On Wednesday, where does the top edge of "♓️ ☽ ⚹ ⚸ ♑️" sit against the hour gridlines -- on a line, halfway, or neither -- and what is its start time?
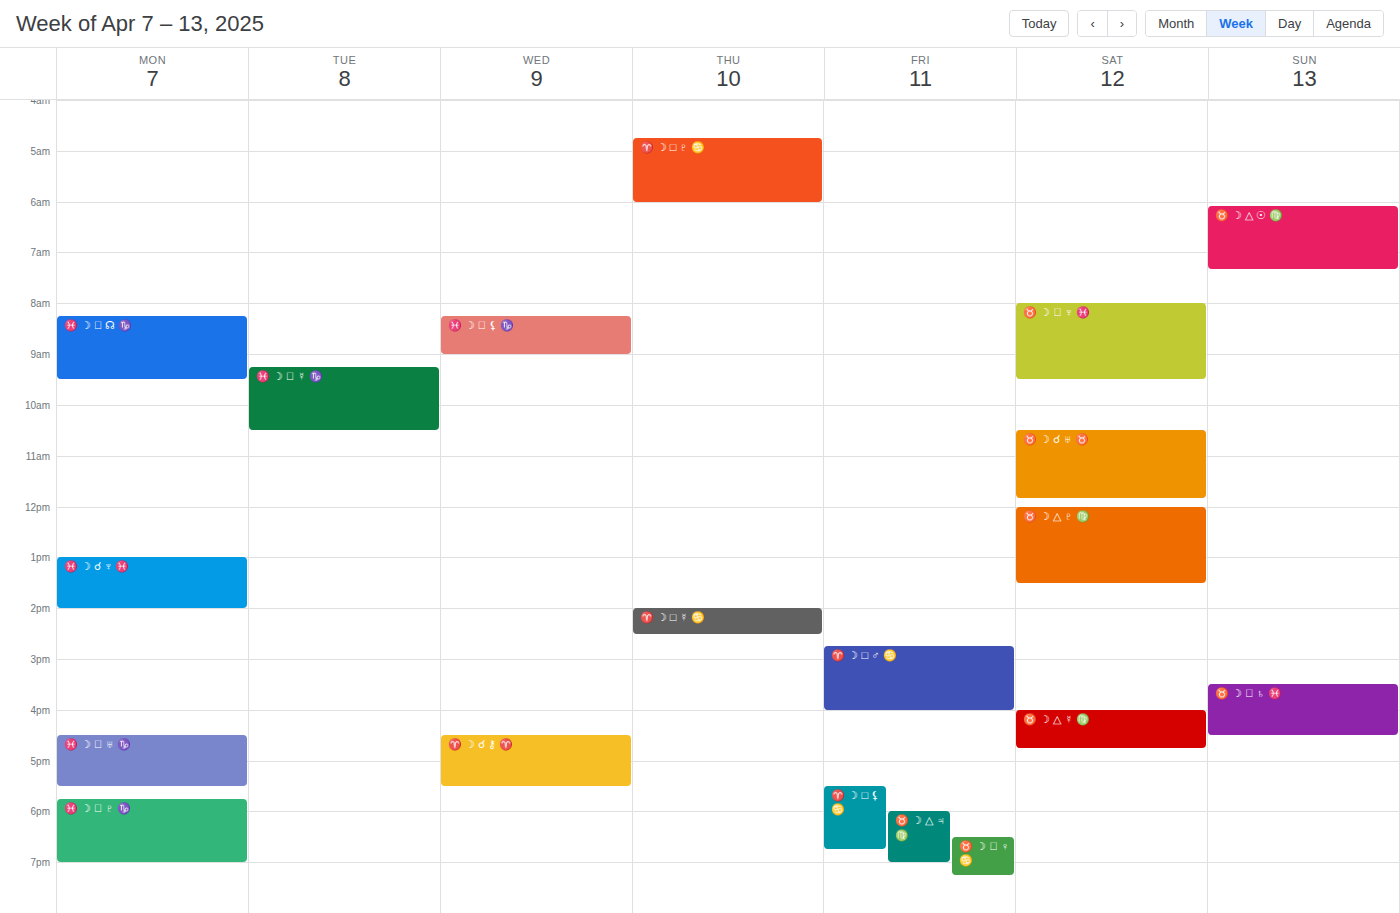
8:15 AM -- neither: a quarter of the way from the 8 AM line to the 9 AM line.